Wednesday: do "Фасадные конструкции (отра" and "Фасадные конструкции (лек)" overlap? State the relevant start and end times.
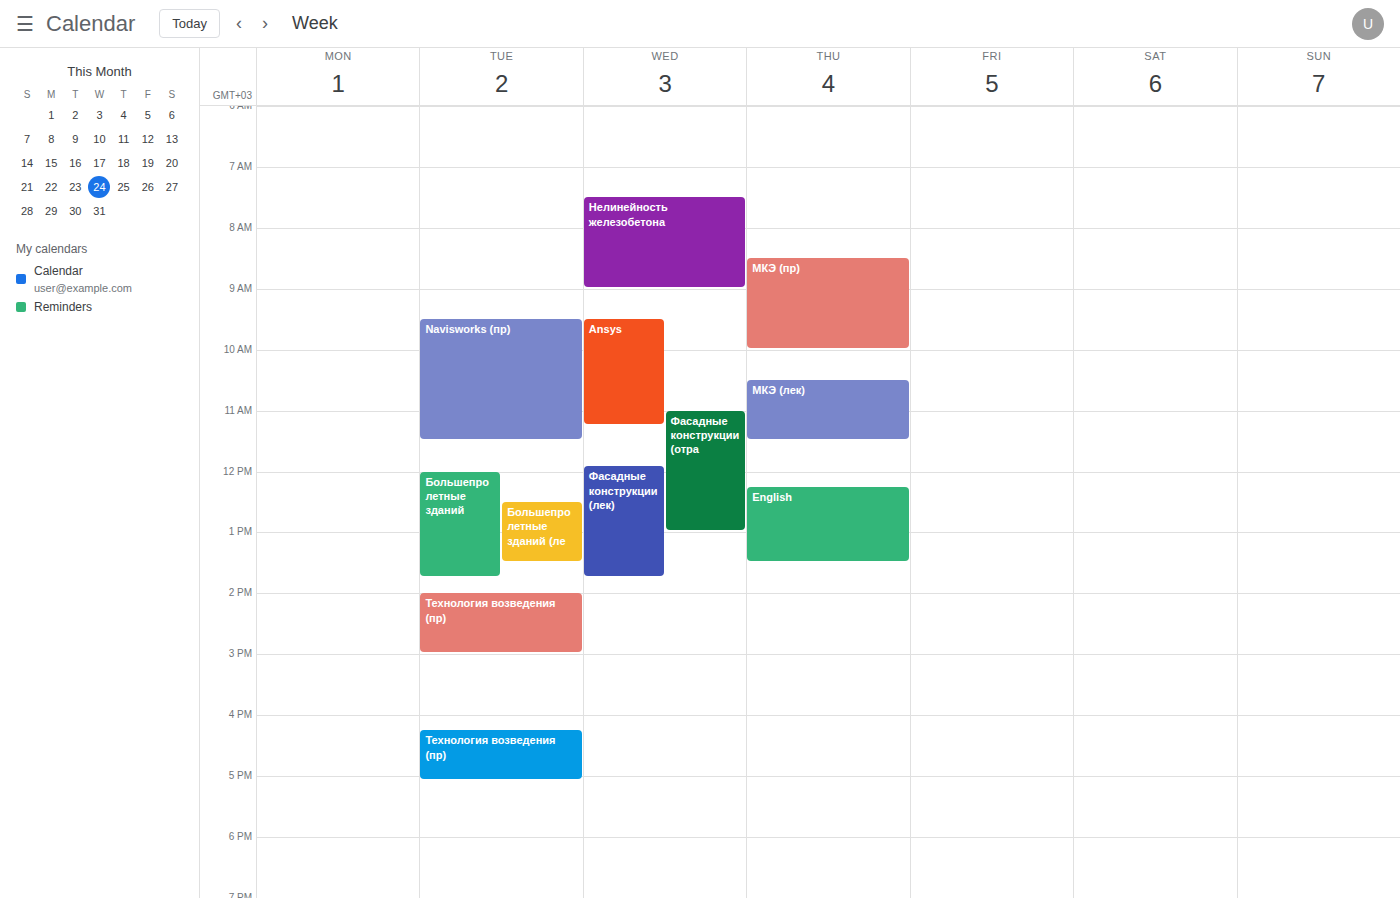
"Фасадные конструкции (лек)" starts at 11:55, before "Фасадные конструкции (отра" ends at 13:00 -- they overlap.